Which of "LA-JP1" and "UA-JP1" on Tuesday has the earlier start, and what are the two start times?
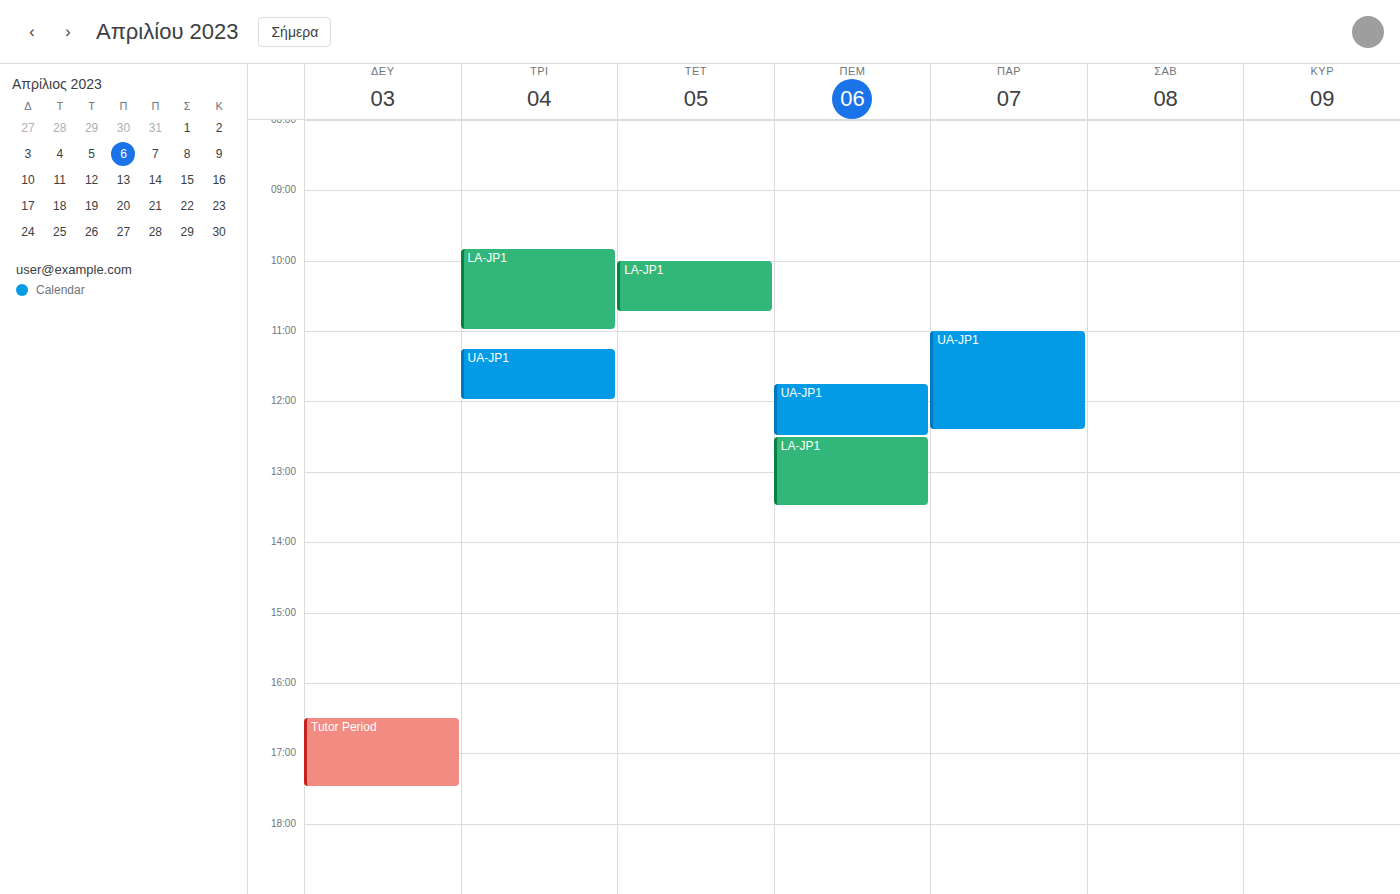
"LA-JP1" 09:50; "UA-JP1" 11:15.